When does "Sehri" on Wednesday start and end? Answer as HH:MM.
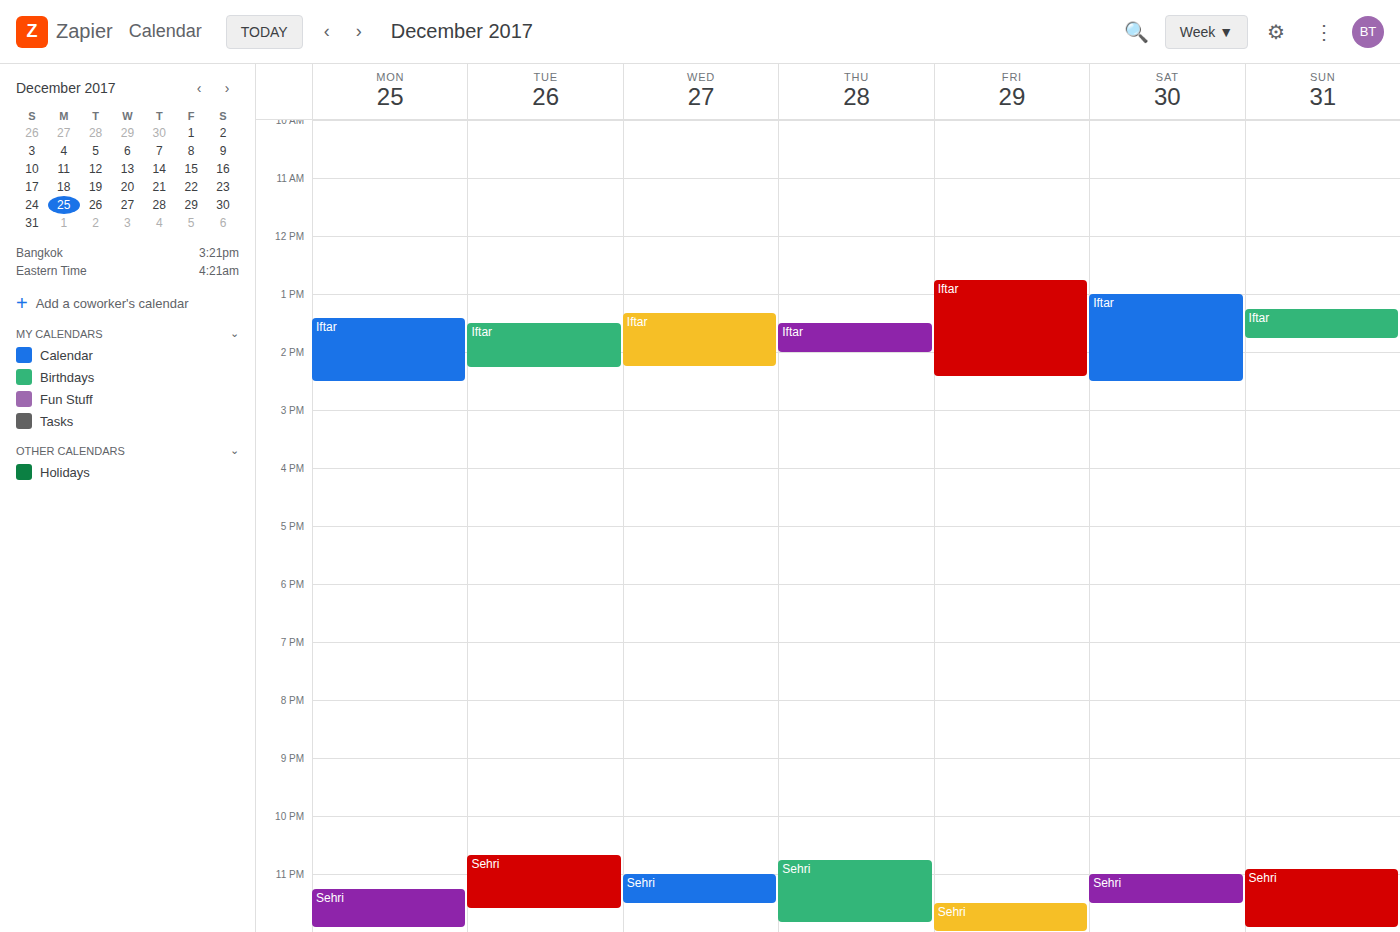
23:00 to 23:30